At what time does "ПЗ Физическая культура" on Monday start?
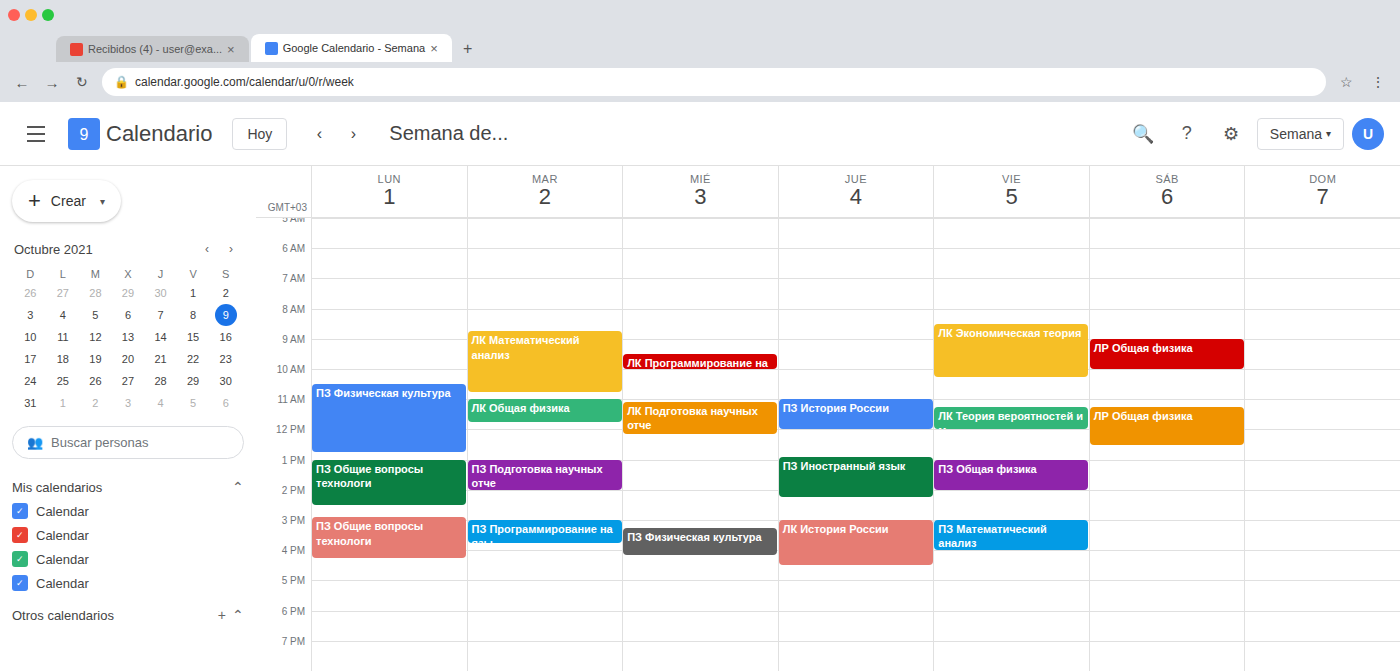
10:30